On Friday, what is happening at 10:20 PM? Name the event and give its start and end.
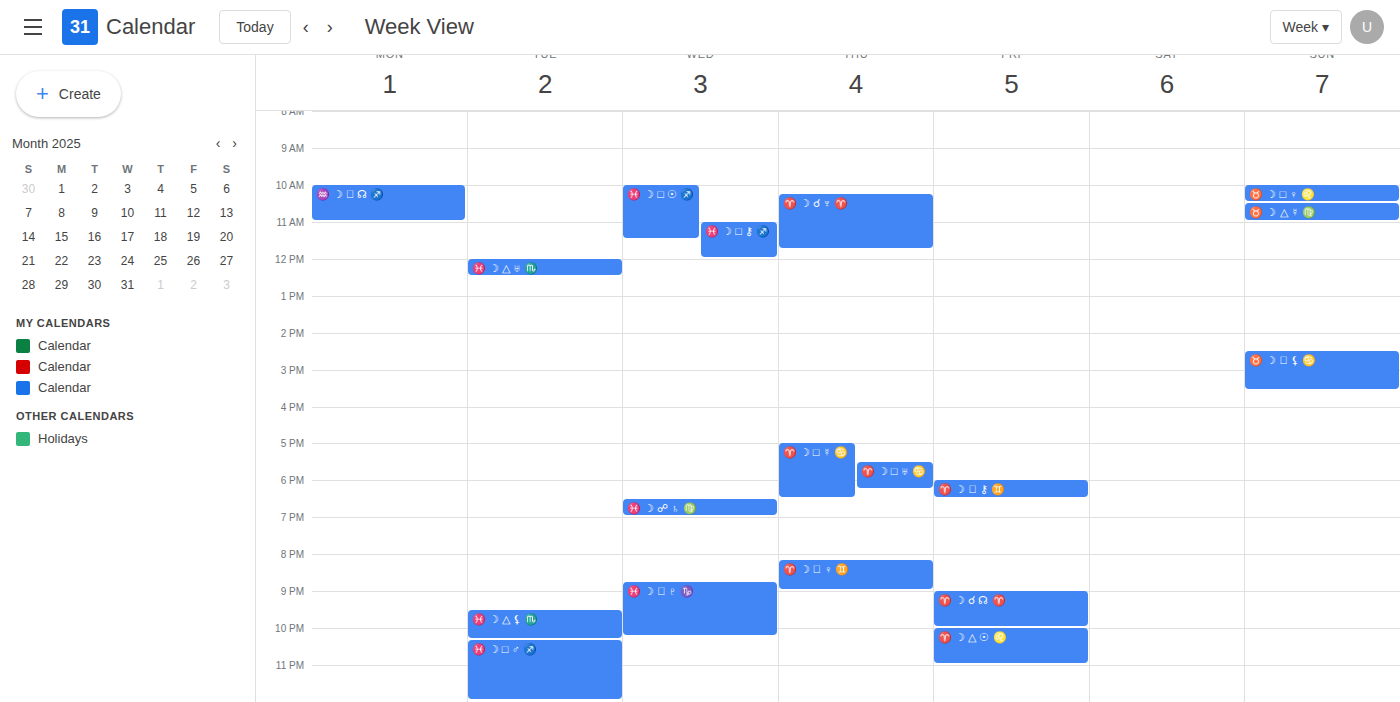
"♈️ ☽ △ ☉ ♌️", 10:00 PM to 11:00 PM